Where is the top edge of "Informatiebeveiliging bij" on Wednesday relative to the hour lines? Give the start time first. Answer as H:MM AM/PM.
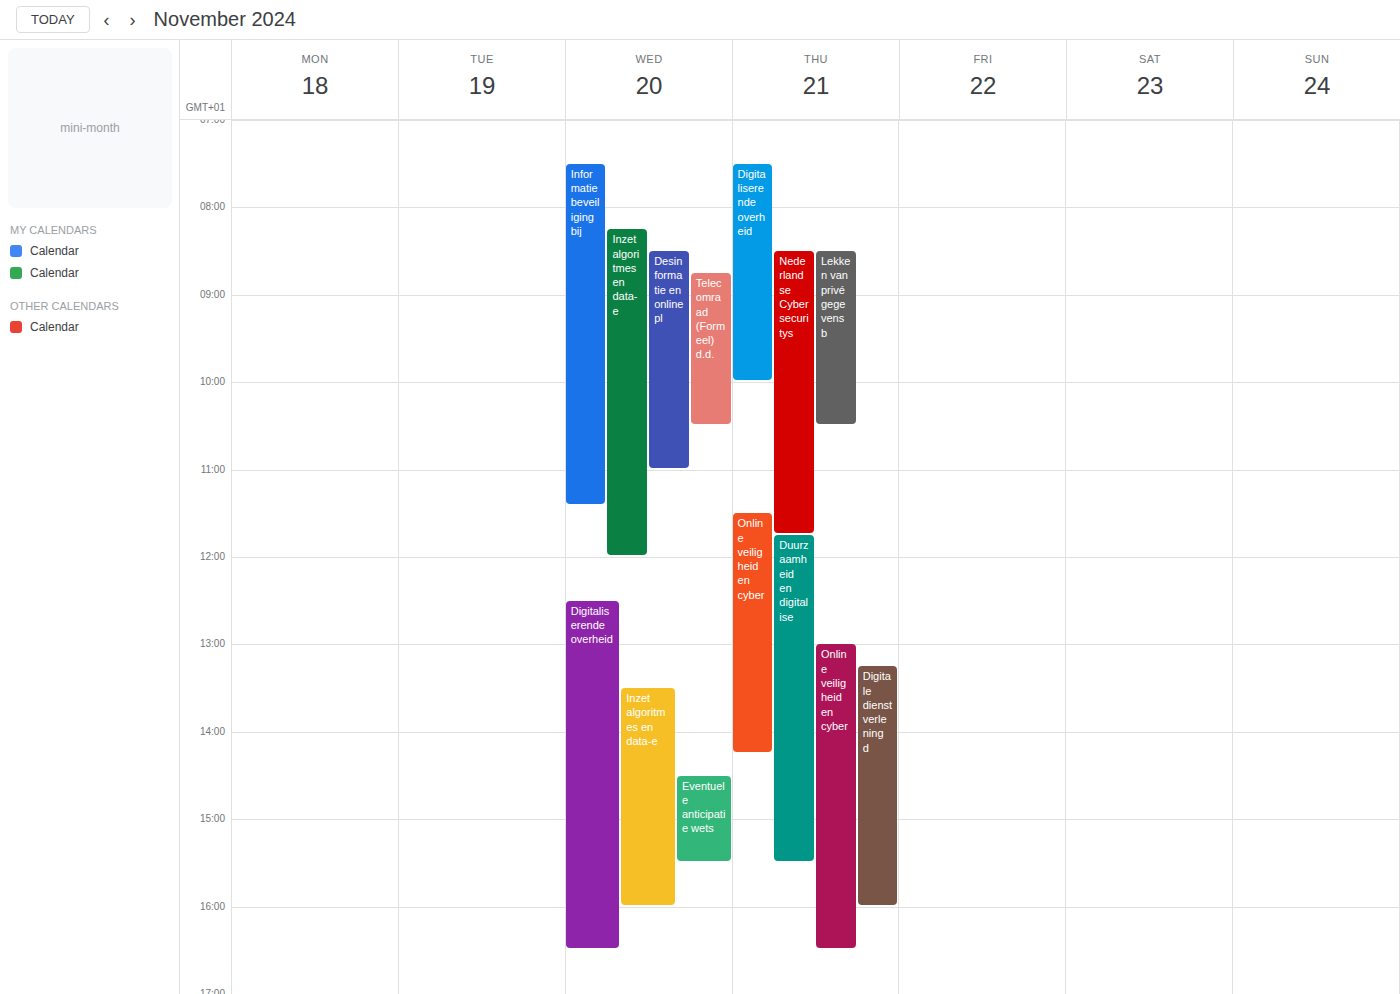
7:30 AM -- halfway between the 7 AM and 8 AM lines.